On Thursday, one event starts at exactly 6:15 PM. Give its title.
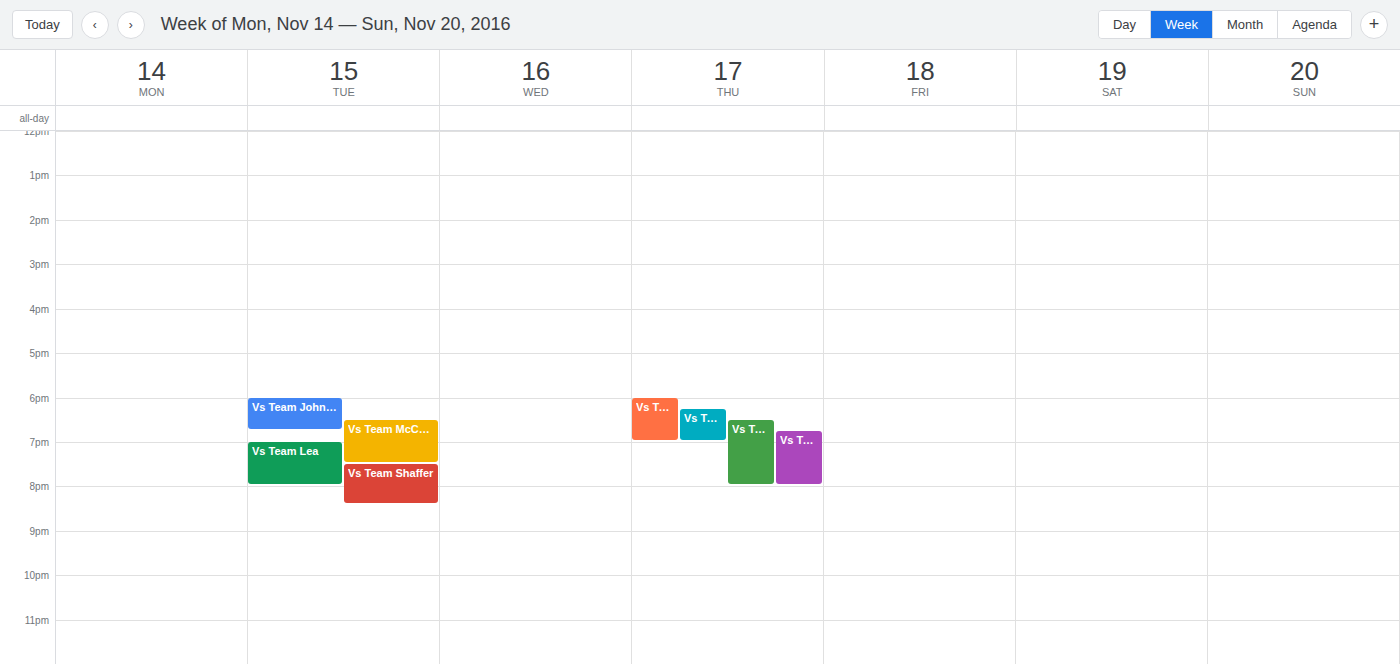
"Vs Team Gollhofer"